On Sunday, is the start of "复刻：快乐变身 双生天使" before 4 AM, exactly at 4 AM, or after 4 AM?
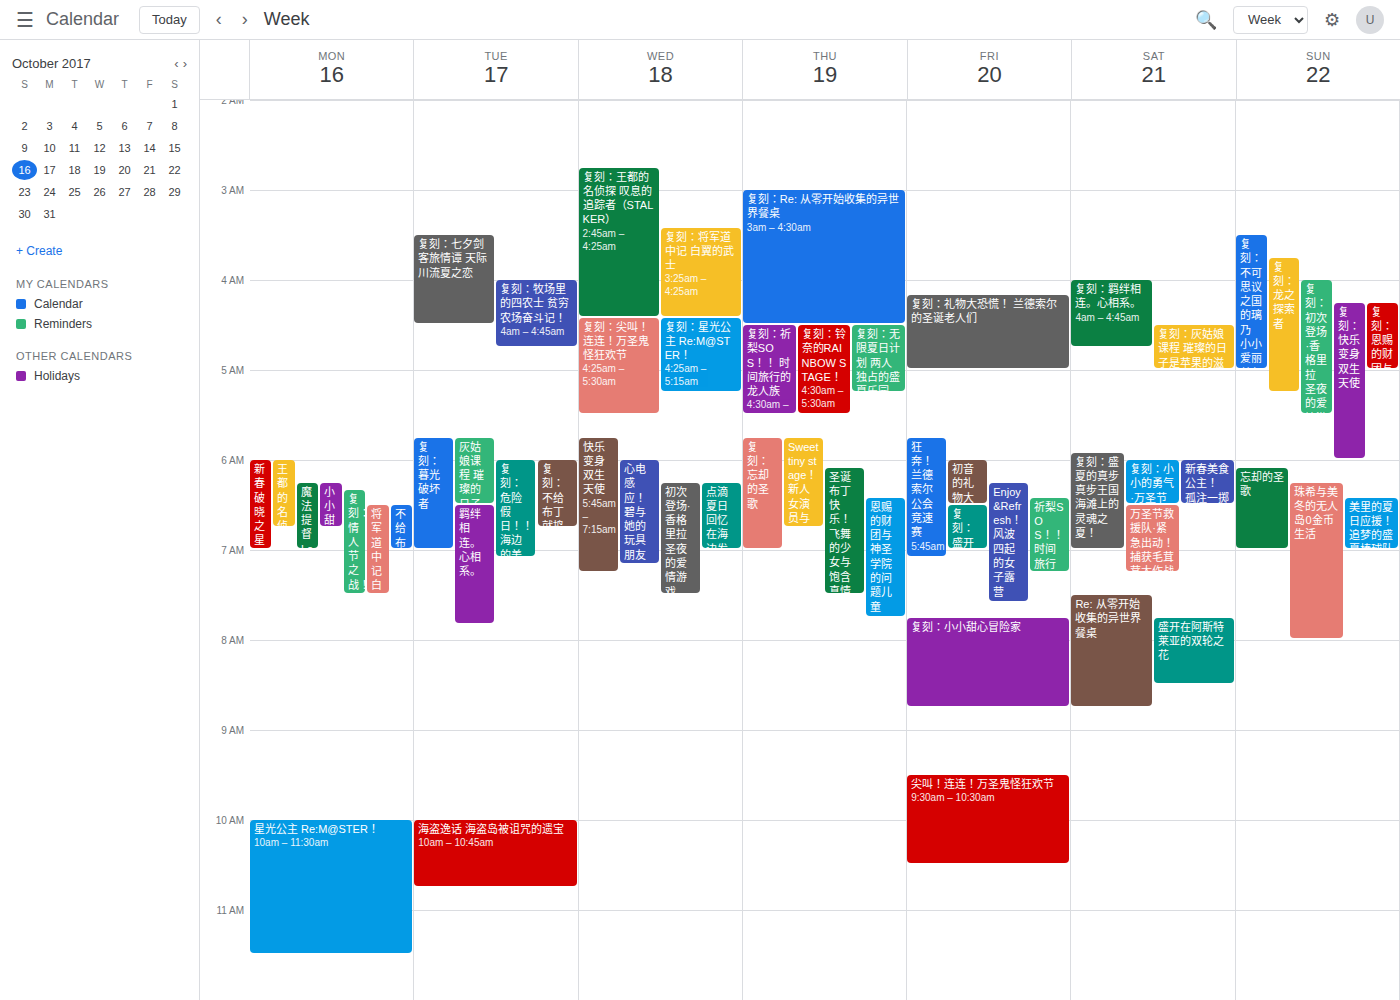
4:15 AM -- after 4 AM, 15 minutes below the 4 AM line.